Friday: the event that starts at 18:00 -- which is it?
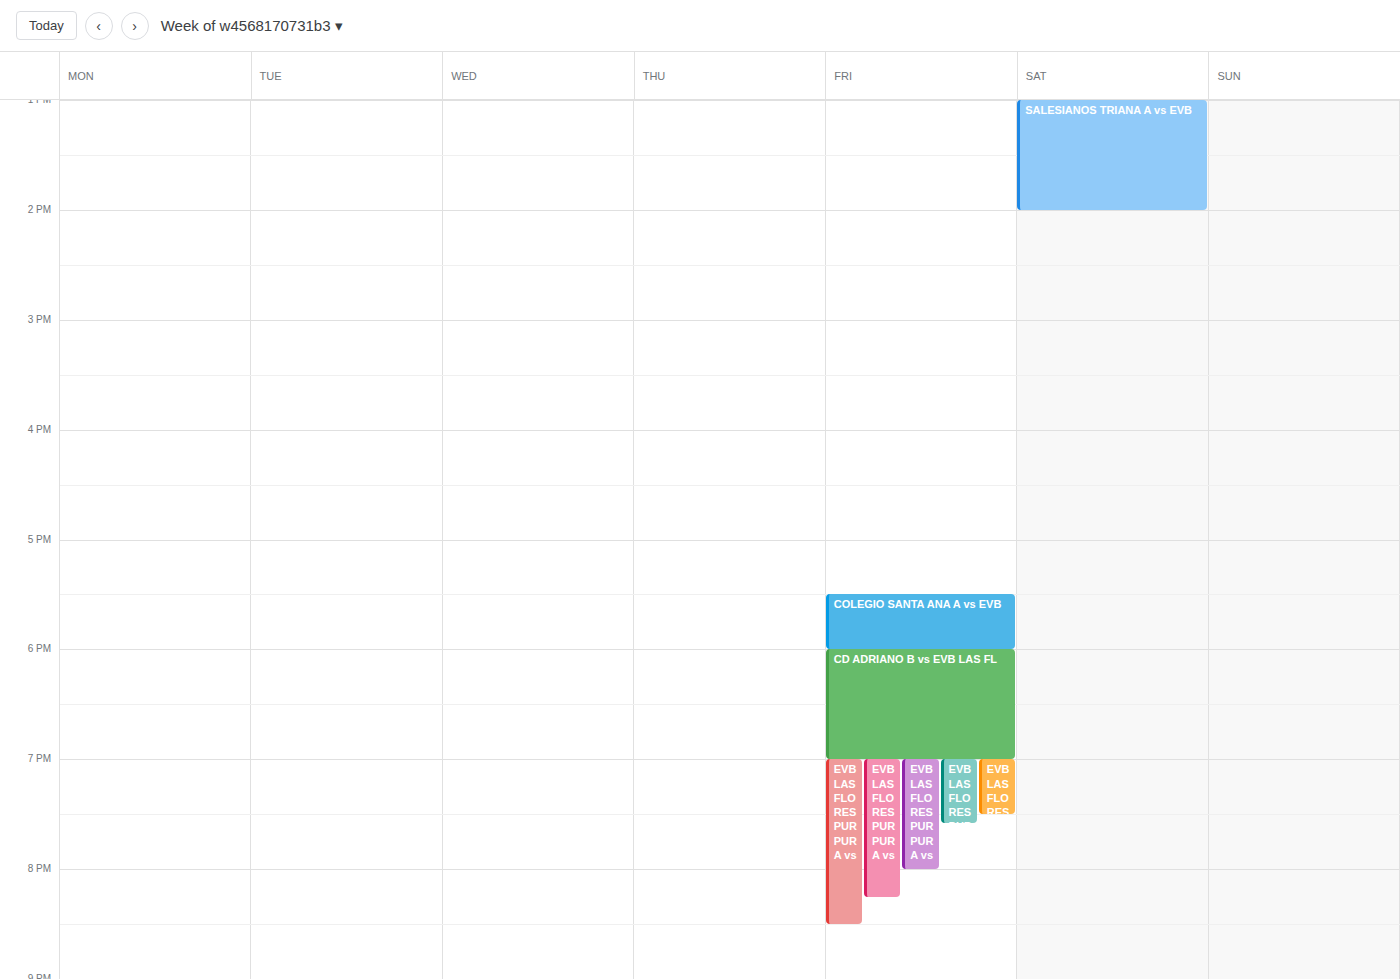
"CD ADRIANO B vs EVB LAS FL"